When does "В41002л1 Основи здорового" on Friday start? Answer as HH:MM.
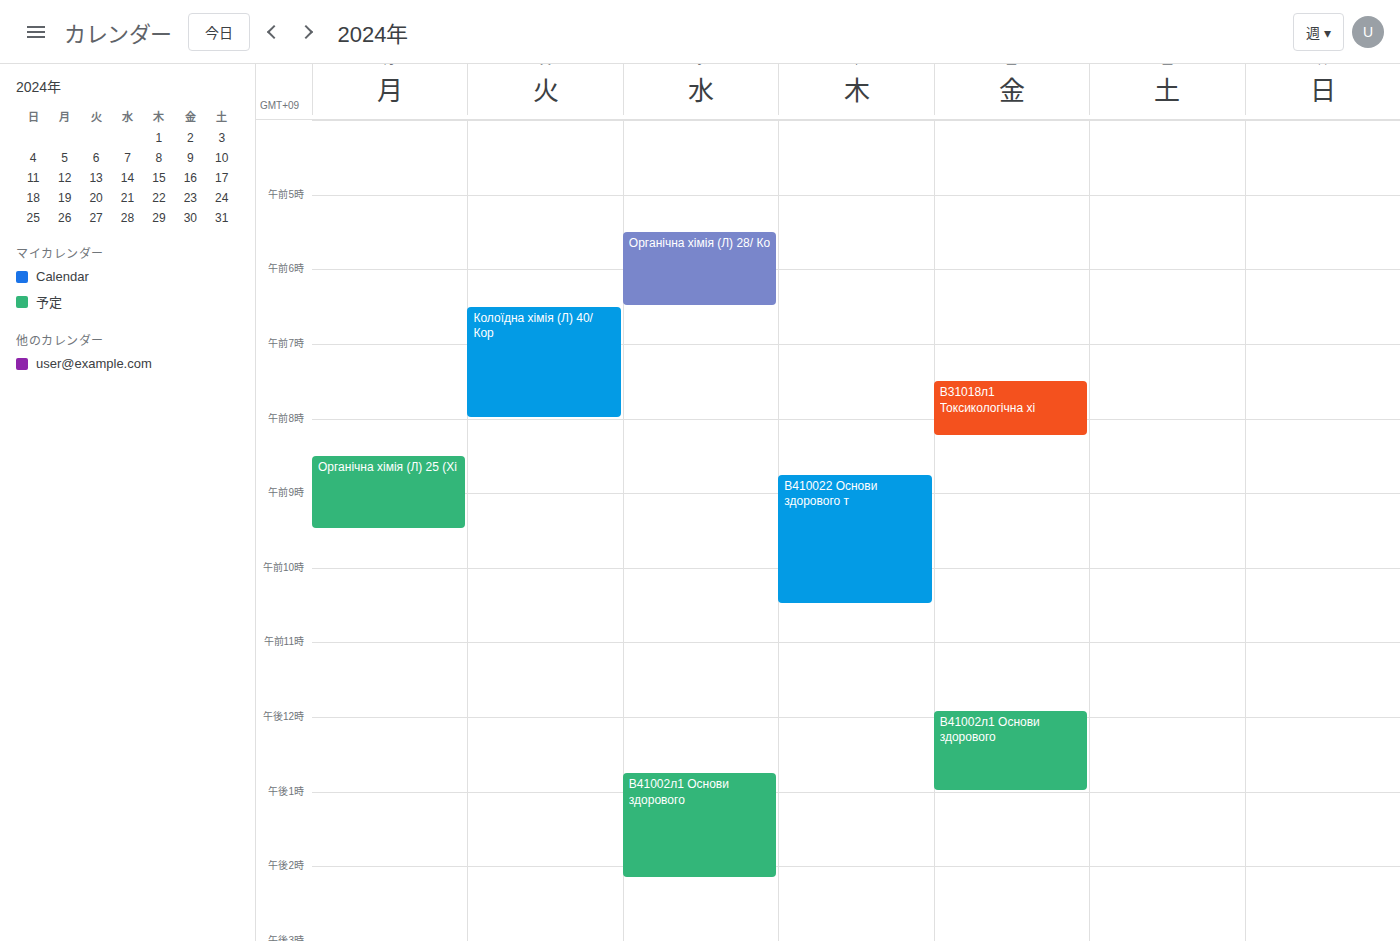
11:55